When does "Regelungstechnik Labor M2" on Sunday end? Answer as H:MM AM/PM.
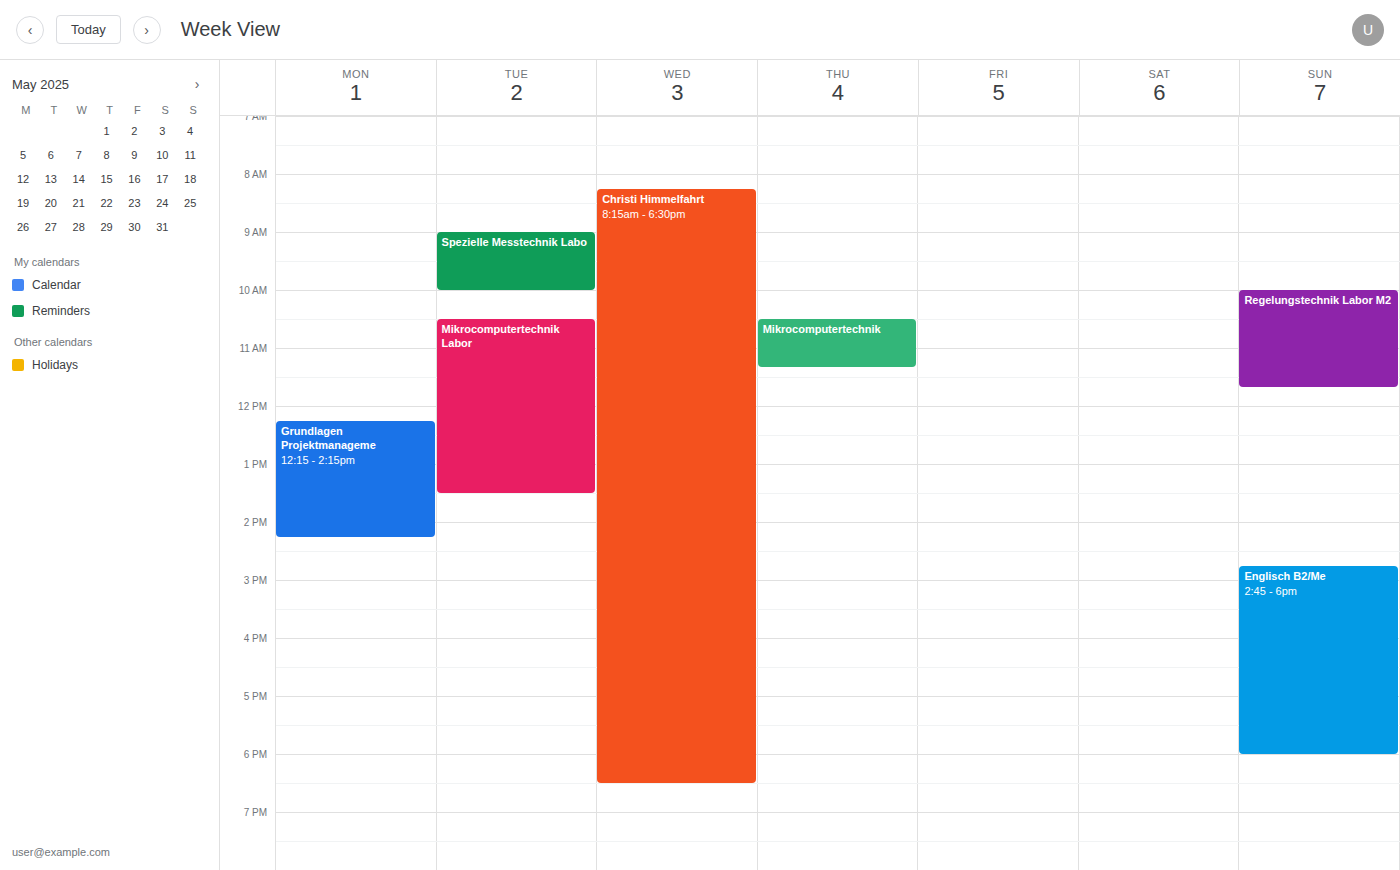
11:40 AM